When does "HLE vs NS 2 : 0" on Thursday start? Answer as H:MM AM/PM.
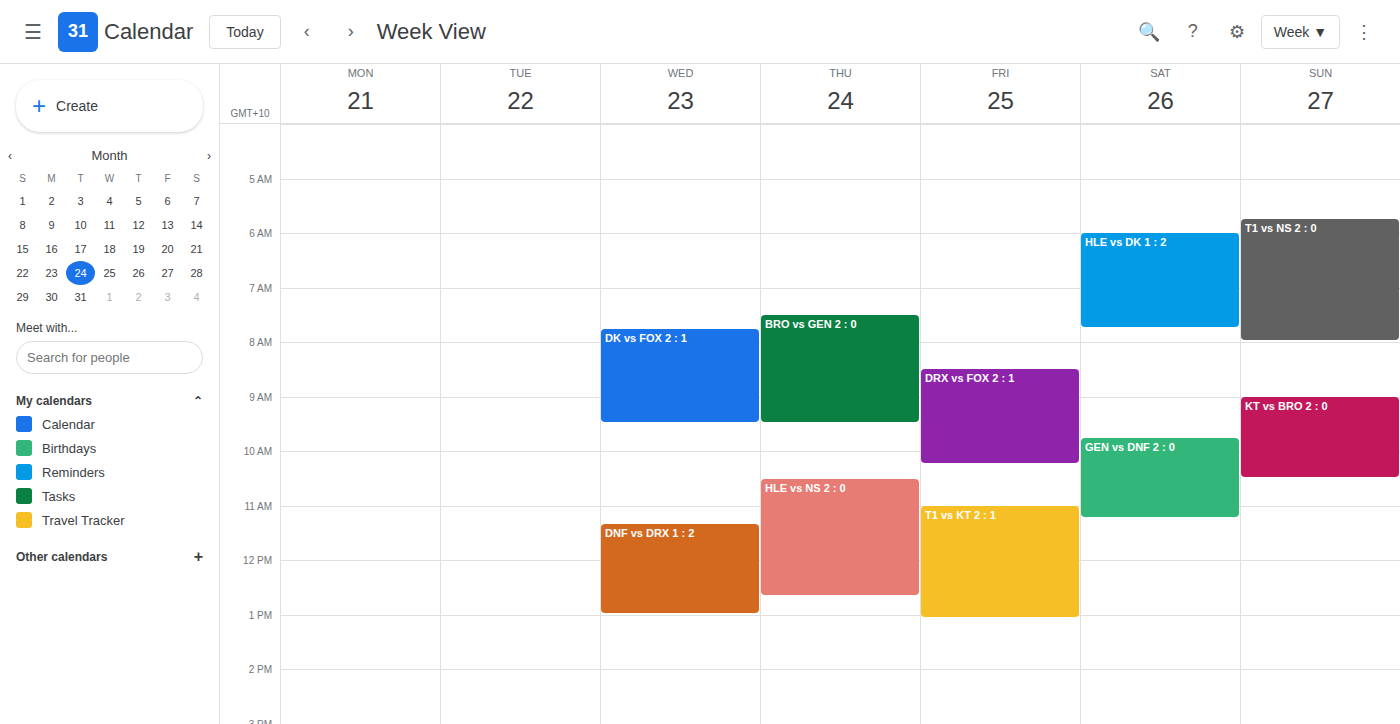
10:30 AM